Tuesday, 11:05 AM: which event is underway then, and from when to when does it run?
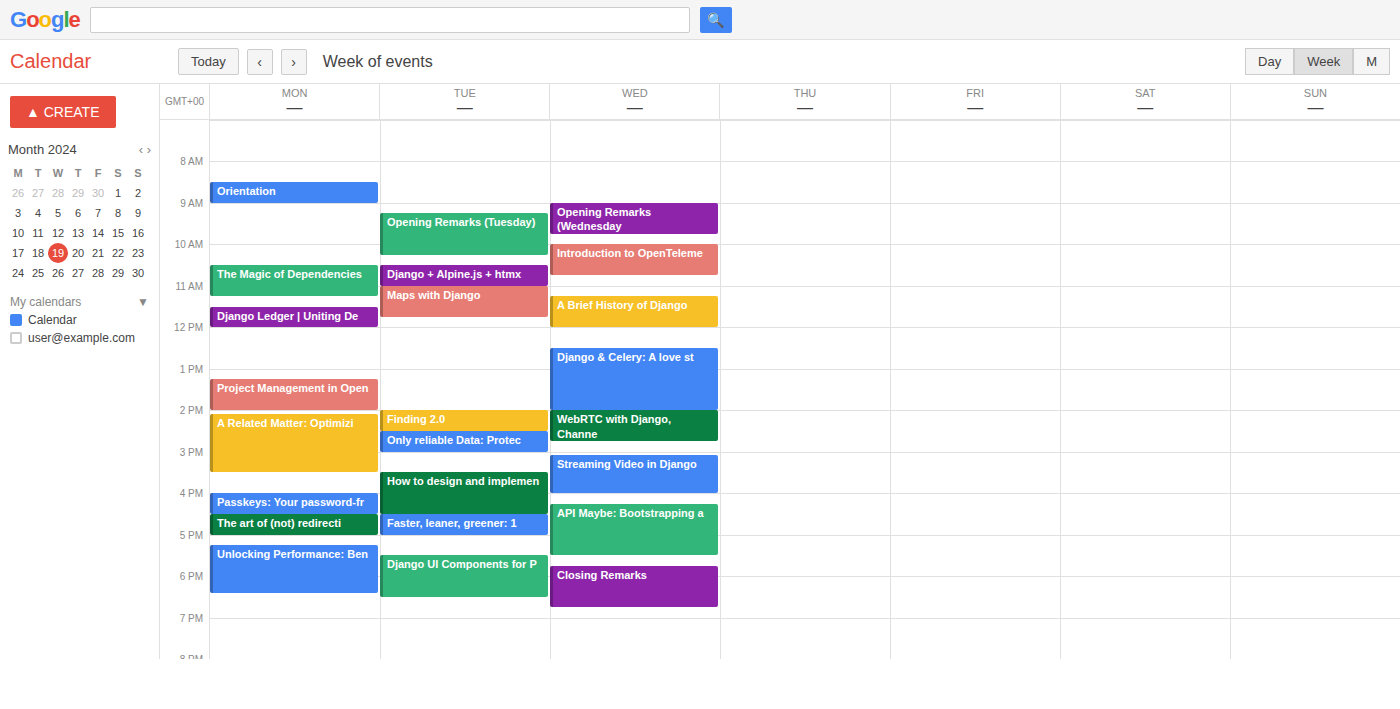
"Maps with Django", 11:00 AM to 11:45 AM